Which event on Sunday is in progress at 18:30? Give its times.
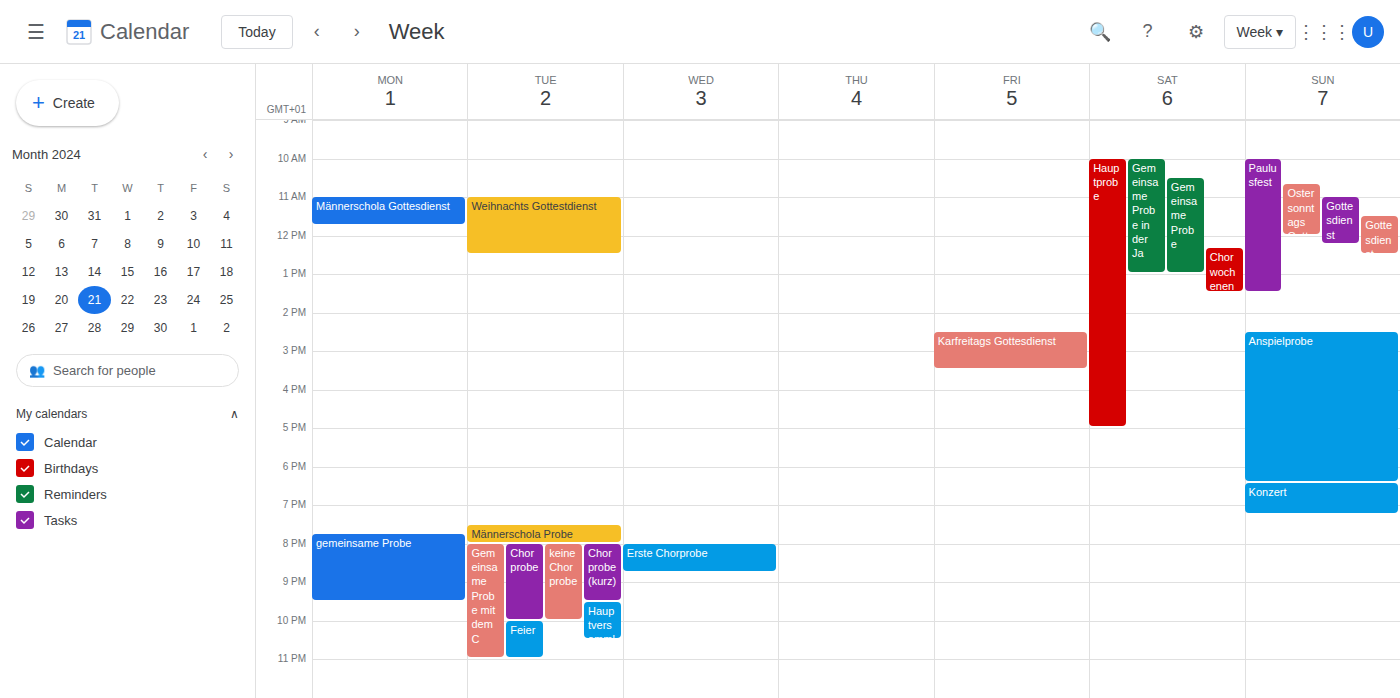
"Konzert", 18:25 to 19:15